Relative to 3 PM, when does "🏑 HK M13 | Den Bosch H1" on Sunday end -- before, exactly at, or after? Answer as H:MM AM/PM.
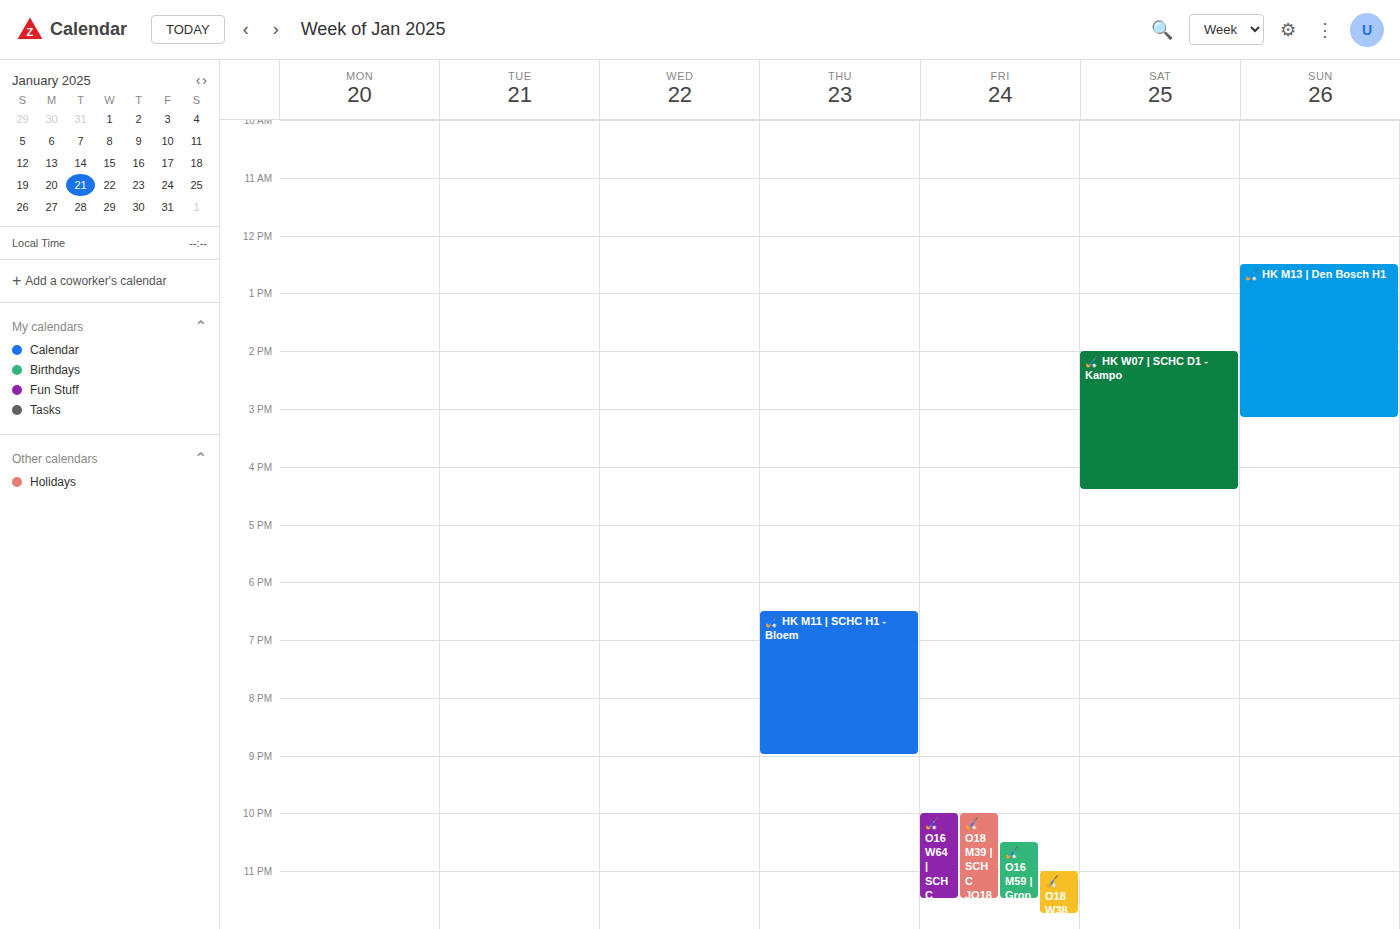
3:10 PM -- after 3 PM, 10 minutes below the 3 PM line.